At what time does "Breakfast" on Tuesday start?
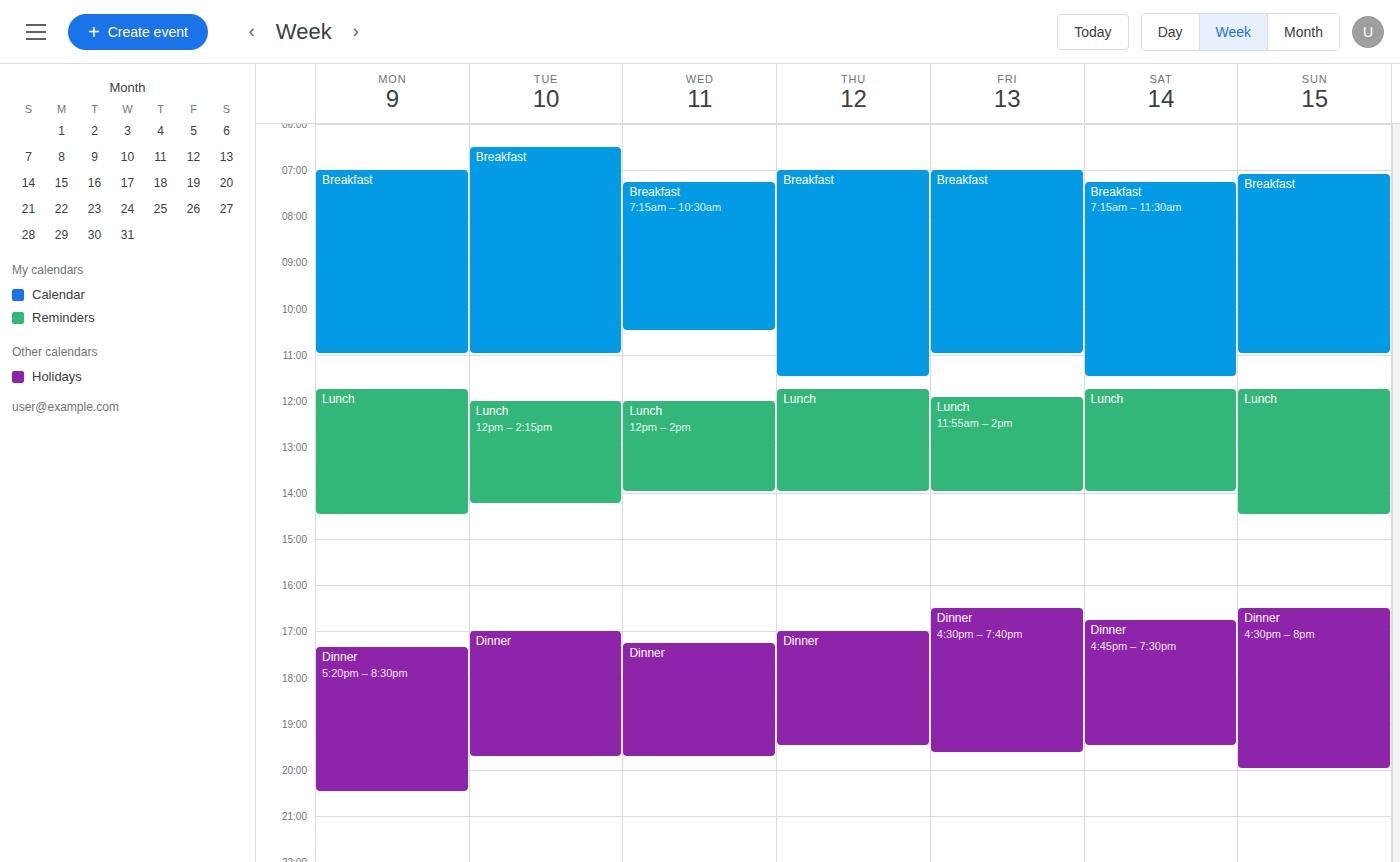
6:30 AM